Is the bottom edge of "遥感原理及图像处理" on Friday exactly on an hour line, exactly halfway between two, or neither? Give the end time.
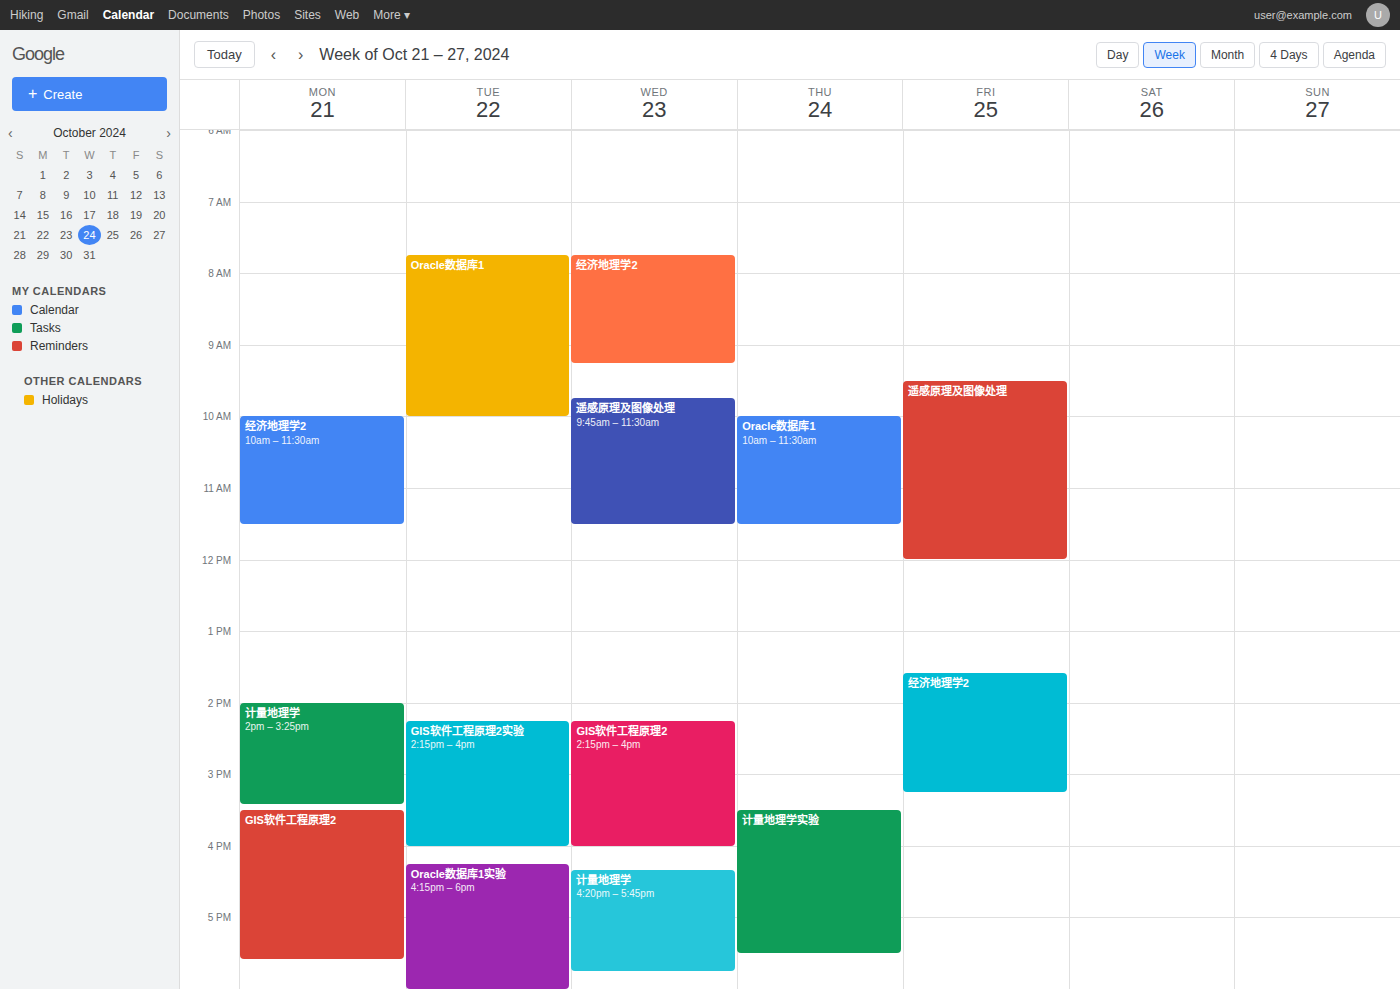
12:00 PM -- exactly on the 12 PM line.